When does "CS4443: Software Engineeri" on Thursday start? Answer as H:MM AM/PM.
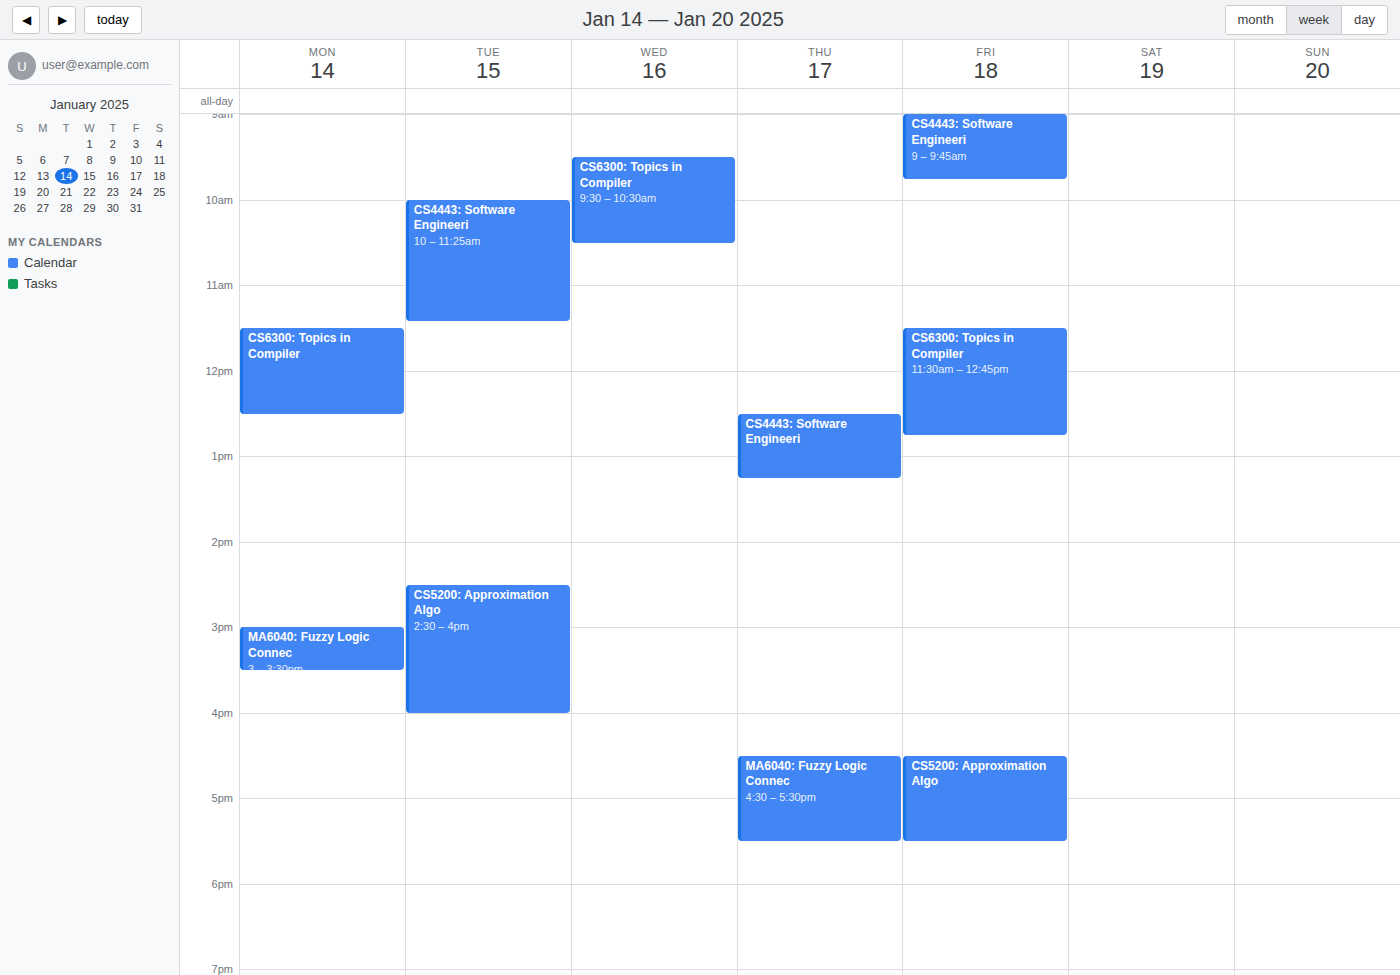
12:30 PM